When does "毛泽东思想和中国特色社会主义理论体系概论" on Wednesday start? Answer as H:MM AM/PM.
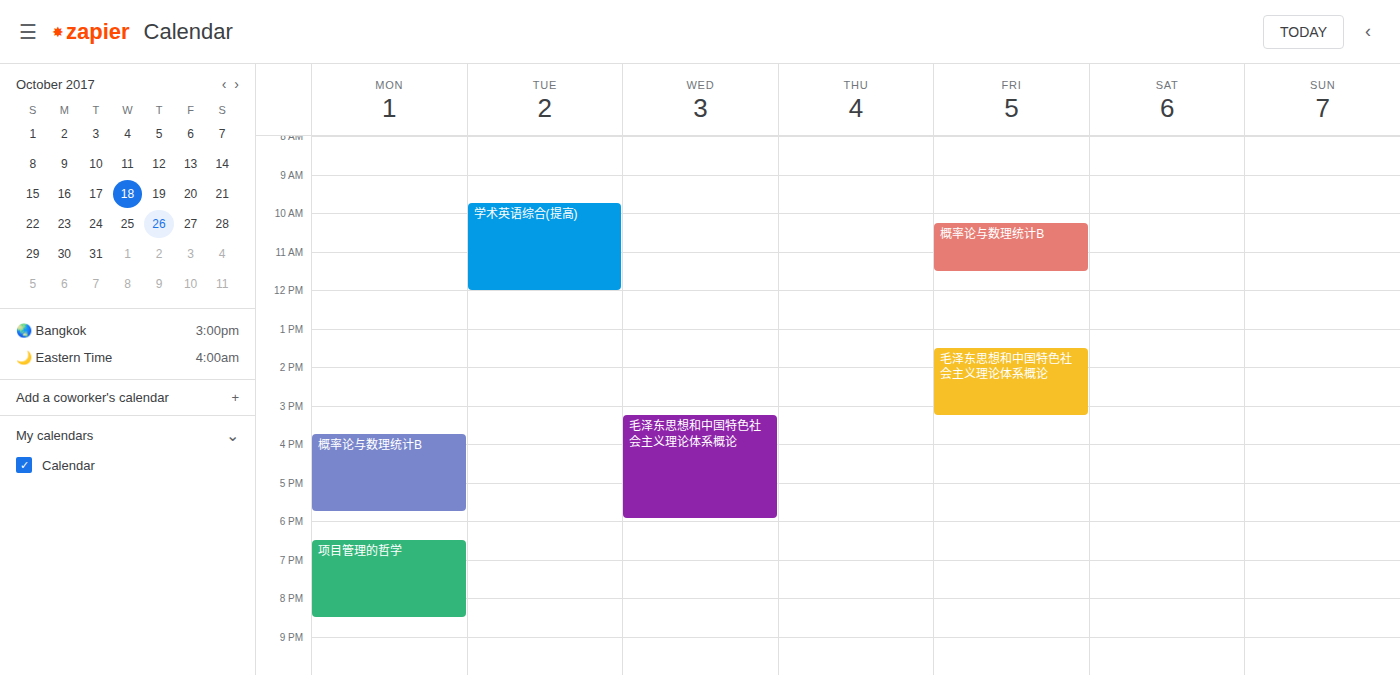
3:15 PM